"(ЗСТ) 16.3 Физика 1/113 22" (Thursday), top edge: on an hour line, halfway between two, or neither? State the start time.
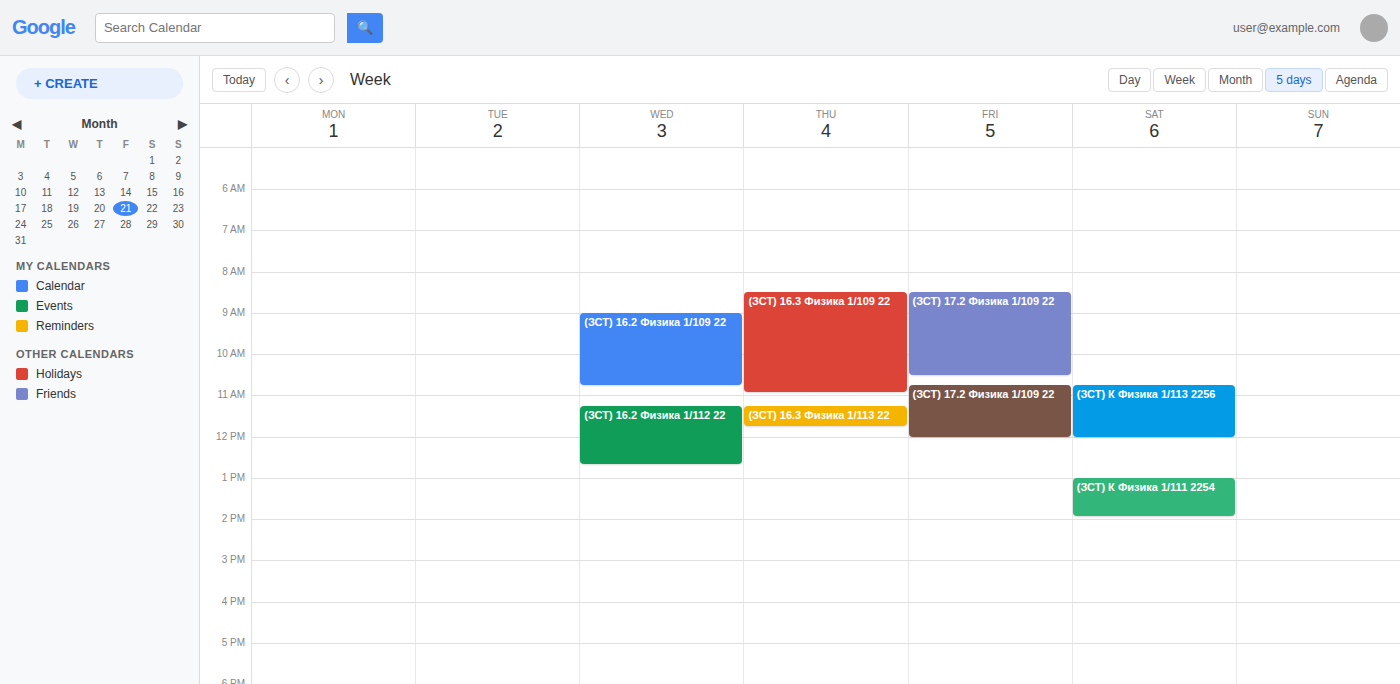
11:15 AM -- neither: a quarter of the way from the 11 AM line to the 12 PM line.